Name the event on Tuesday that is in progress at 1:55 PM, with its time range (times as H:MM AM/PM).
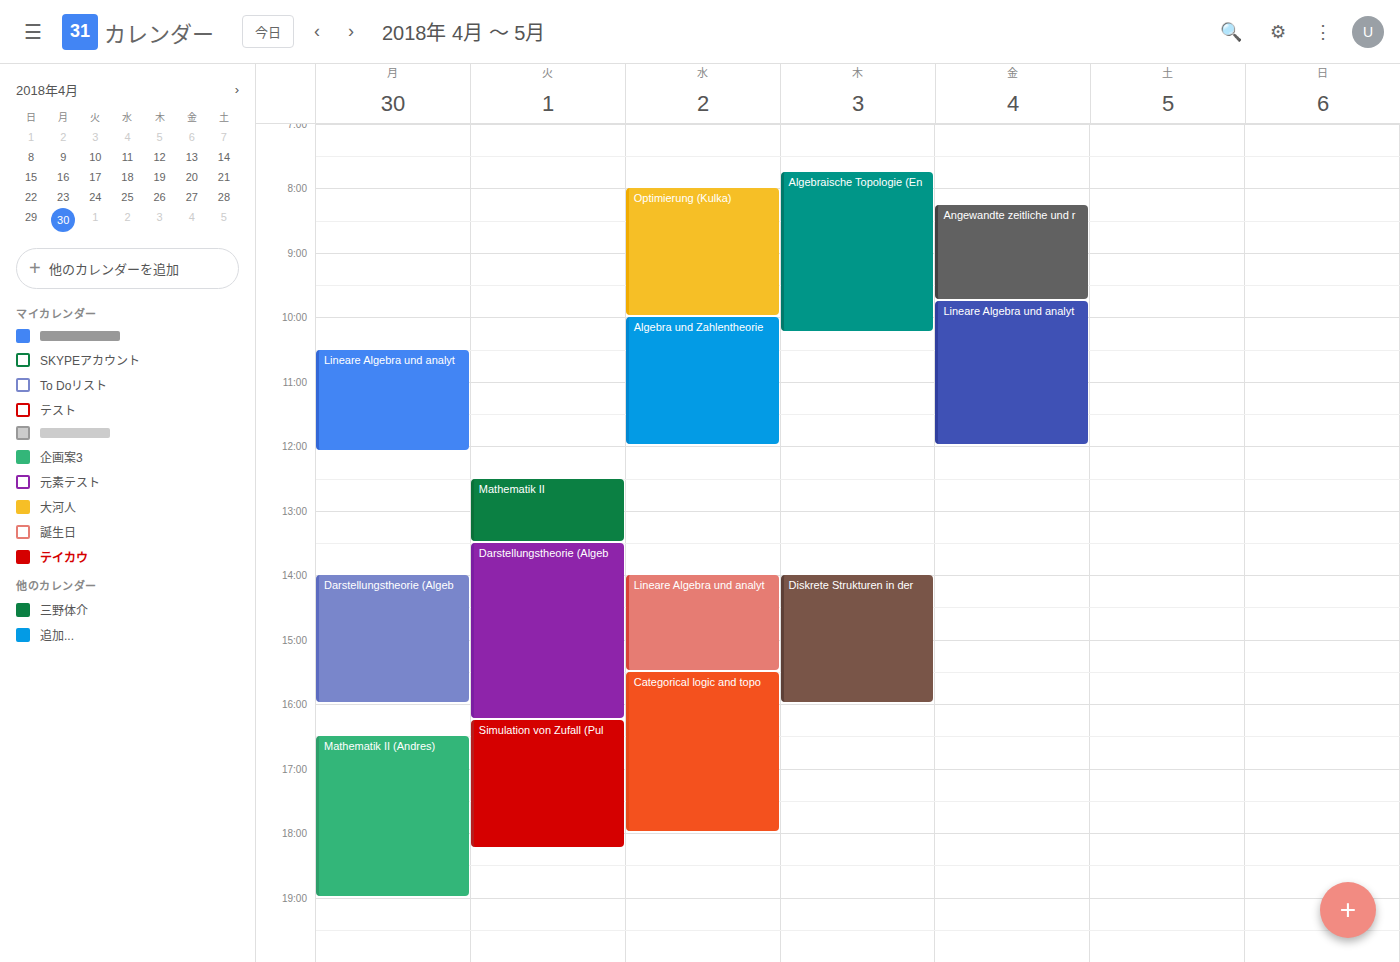
"Darstellungstheorie (Algeb", 1:30 PM to 4:15 PM